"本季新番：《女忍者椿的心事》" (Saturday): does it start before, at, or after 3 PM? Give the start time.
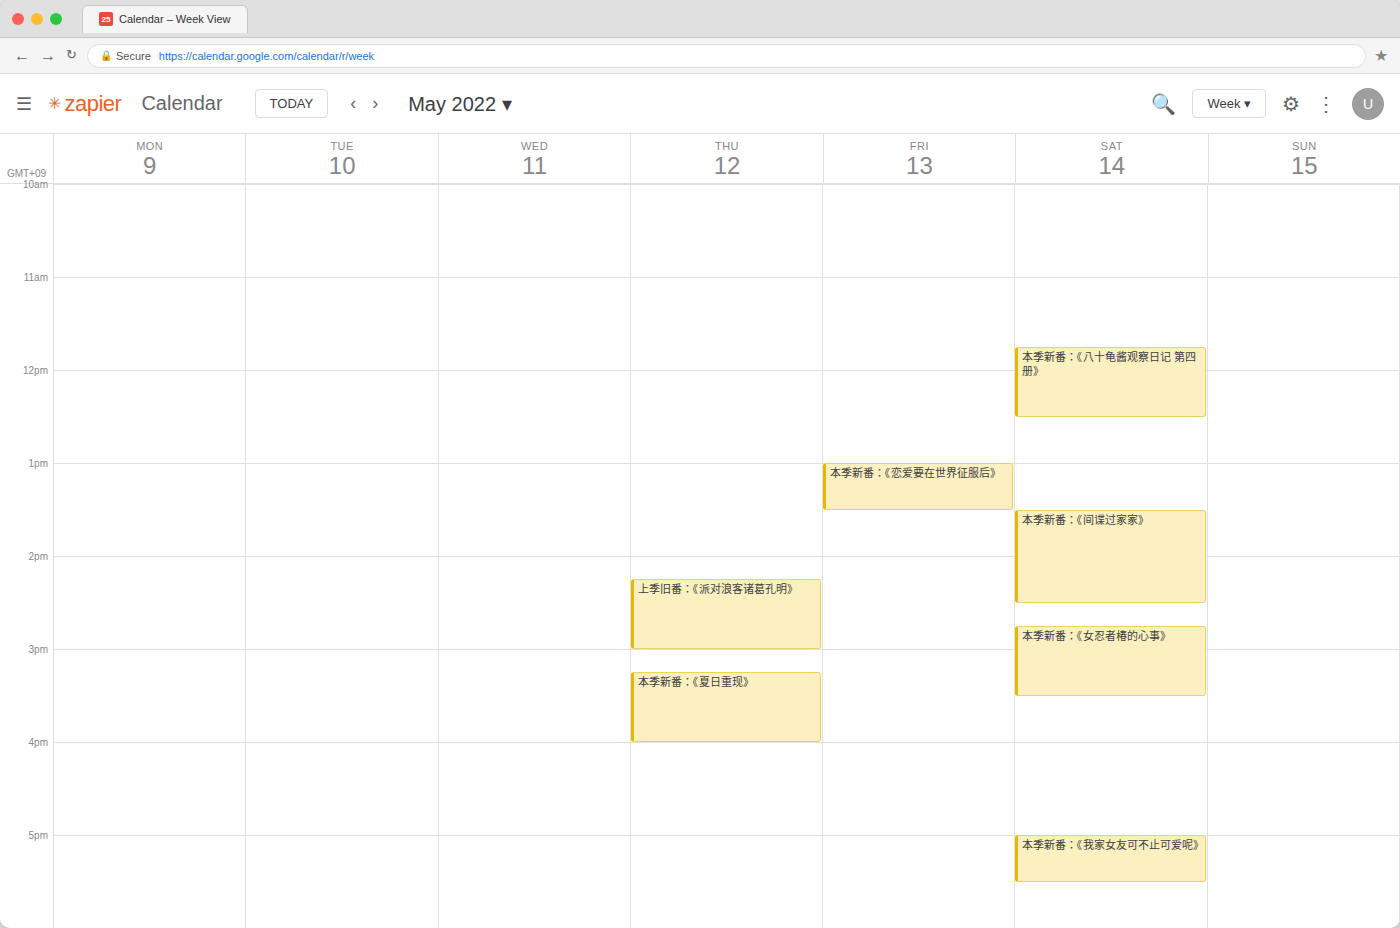
2:45 PM -- before 3 PM, 15 minutes above the 3 PM line.